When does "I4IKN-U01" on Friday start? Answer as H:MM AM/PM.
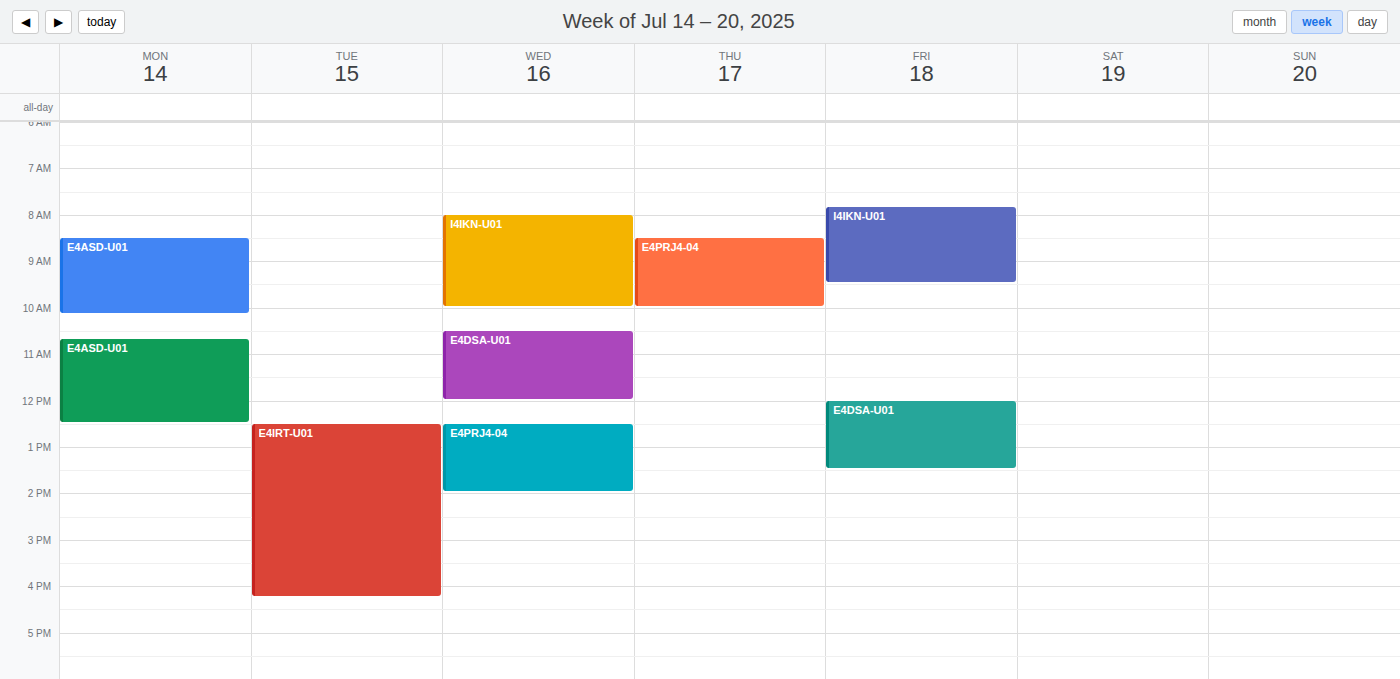
7:50 AM